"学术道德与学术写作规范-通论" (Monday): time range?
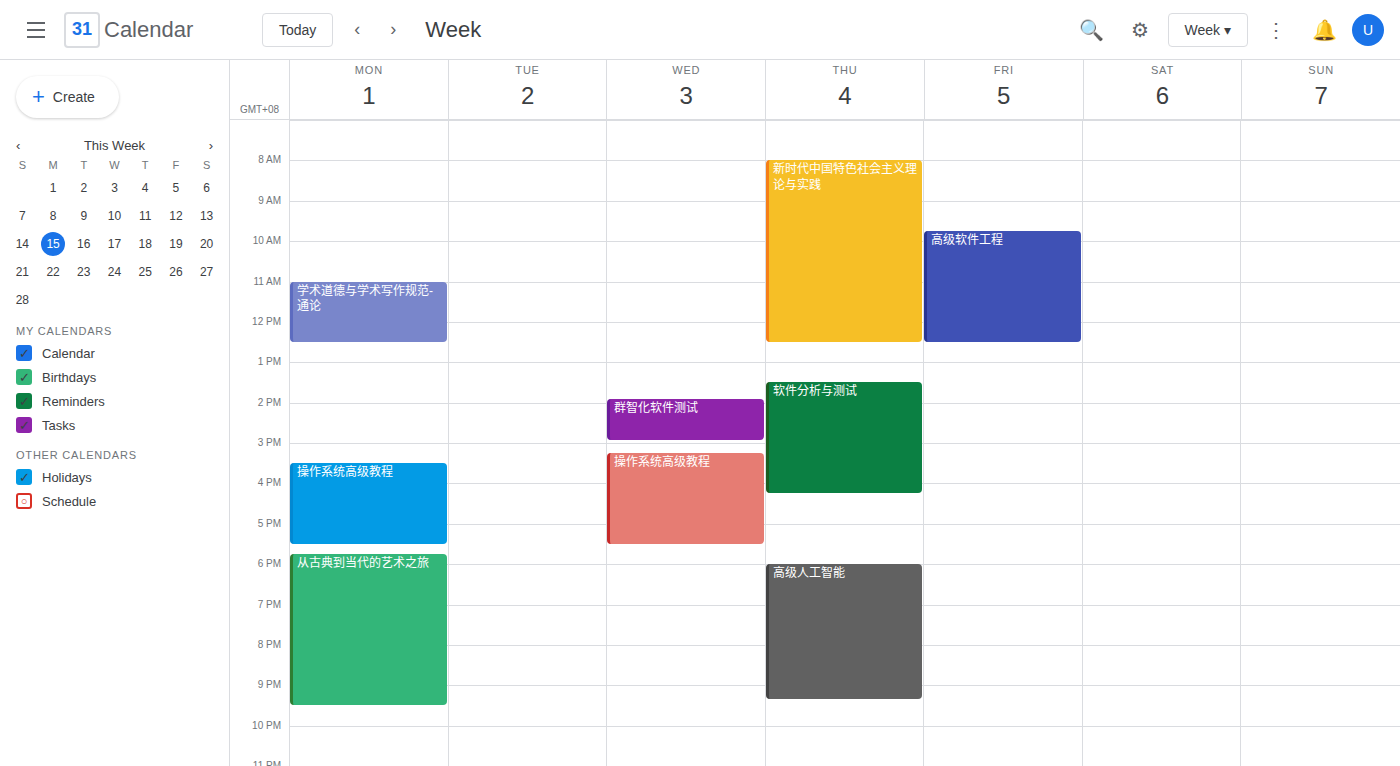
11:00 to 12:30